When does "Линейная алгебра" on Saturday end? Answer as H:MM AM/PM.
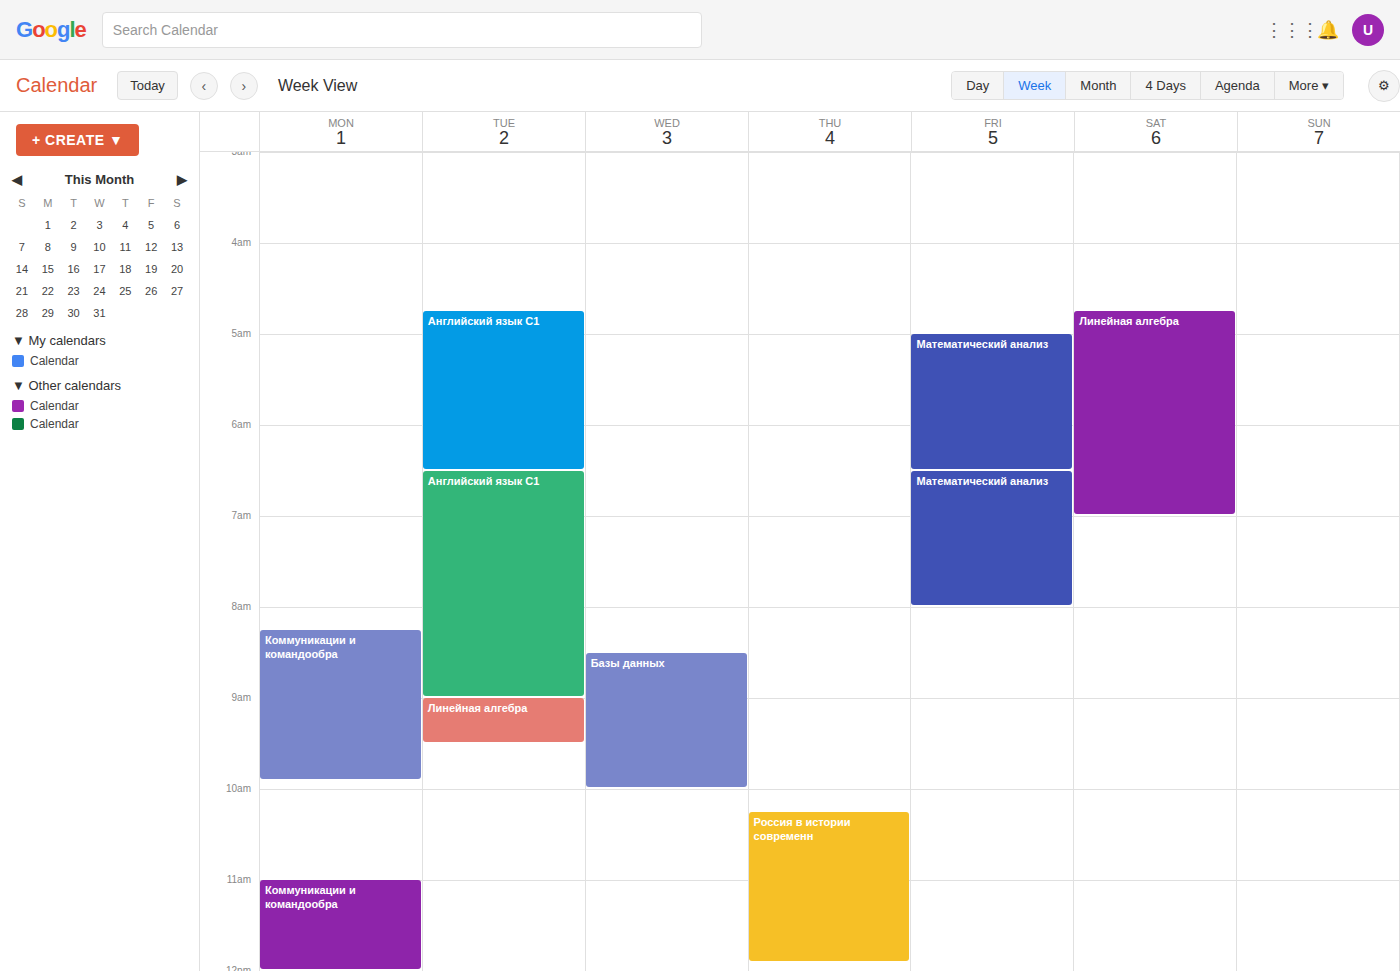
7:00 AM